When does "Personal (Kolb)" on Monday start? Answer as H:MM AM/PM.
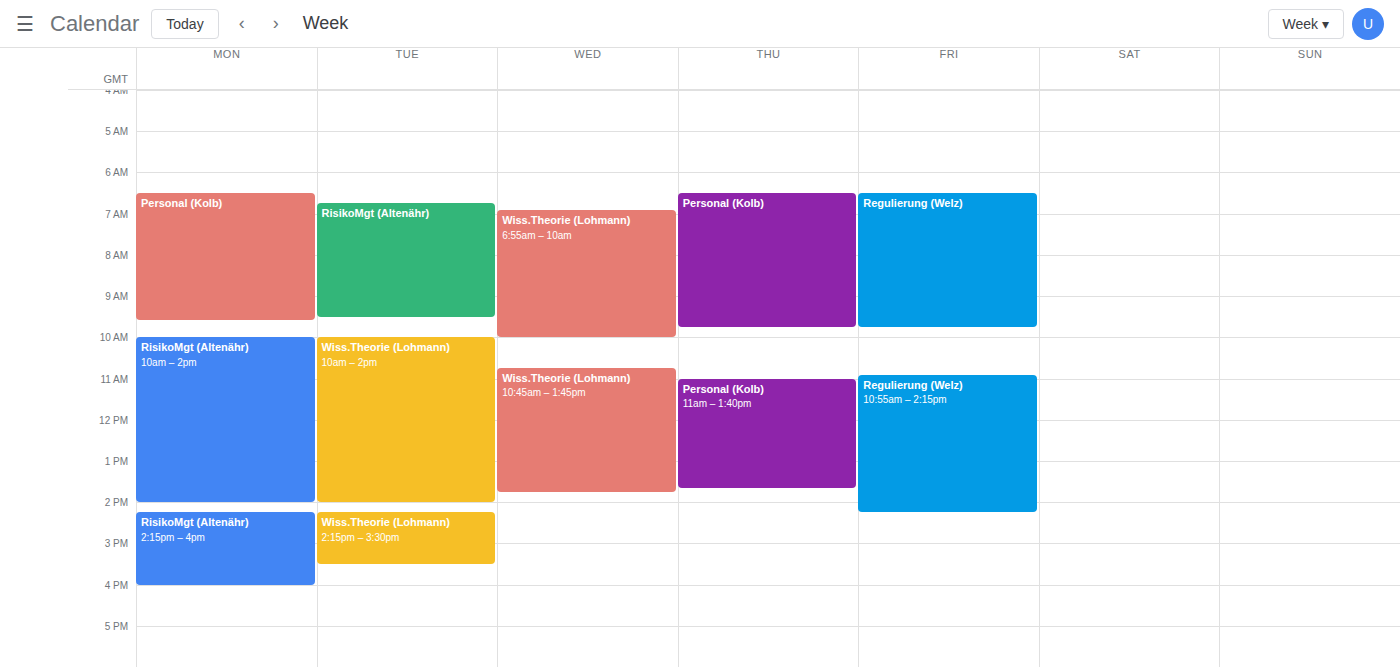
6:30 AM